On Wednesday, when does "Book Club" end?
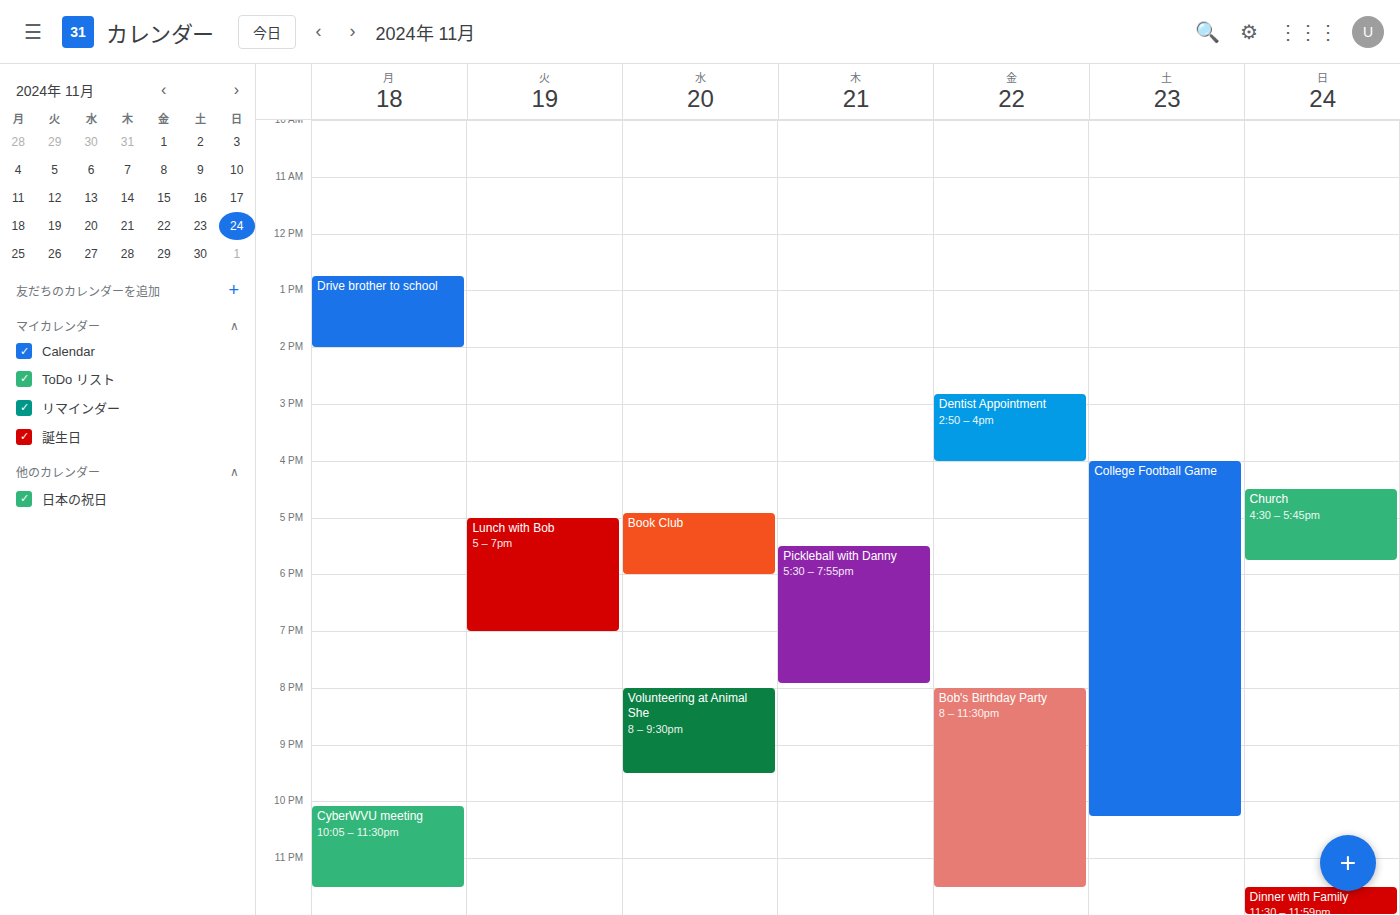
6:00 PM